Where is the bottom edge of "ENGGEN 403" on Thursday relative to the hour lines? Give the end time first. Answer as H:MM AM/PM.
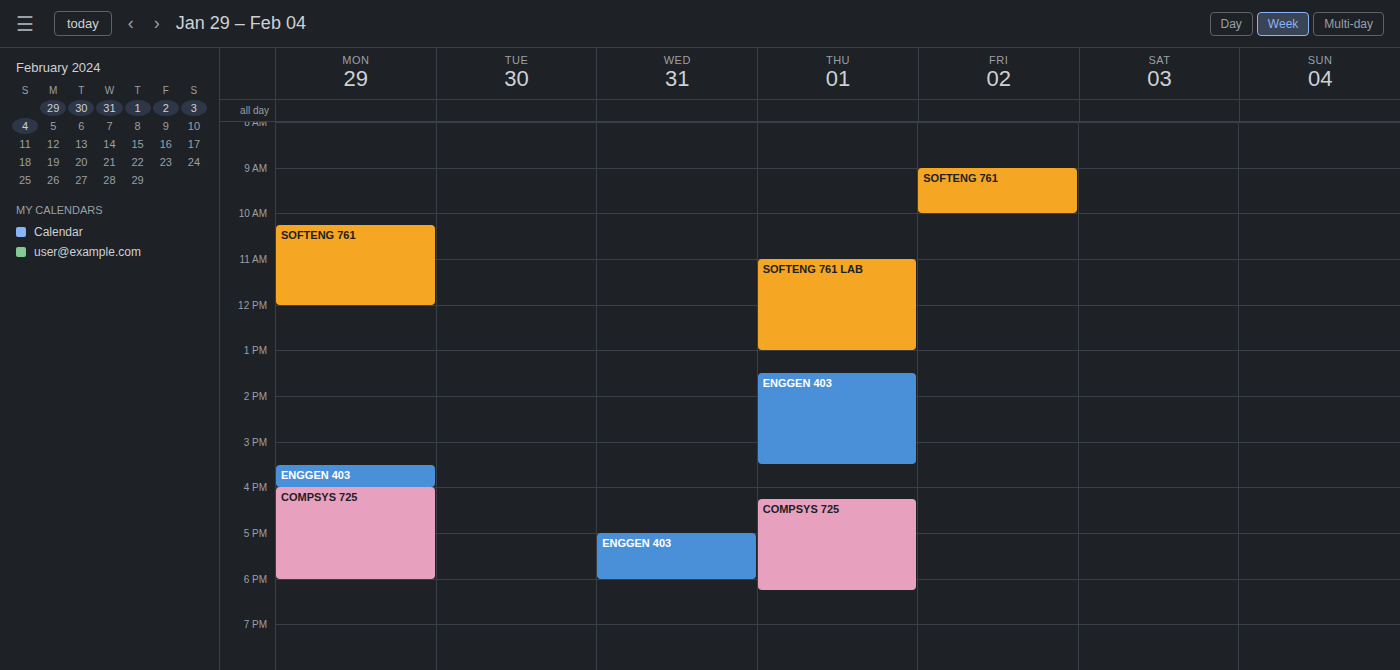
3:30 PM -- halfway between the 3 PM and 4 PM lines.